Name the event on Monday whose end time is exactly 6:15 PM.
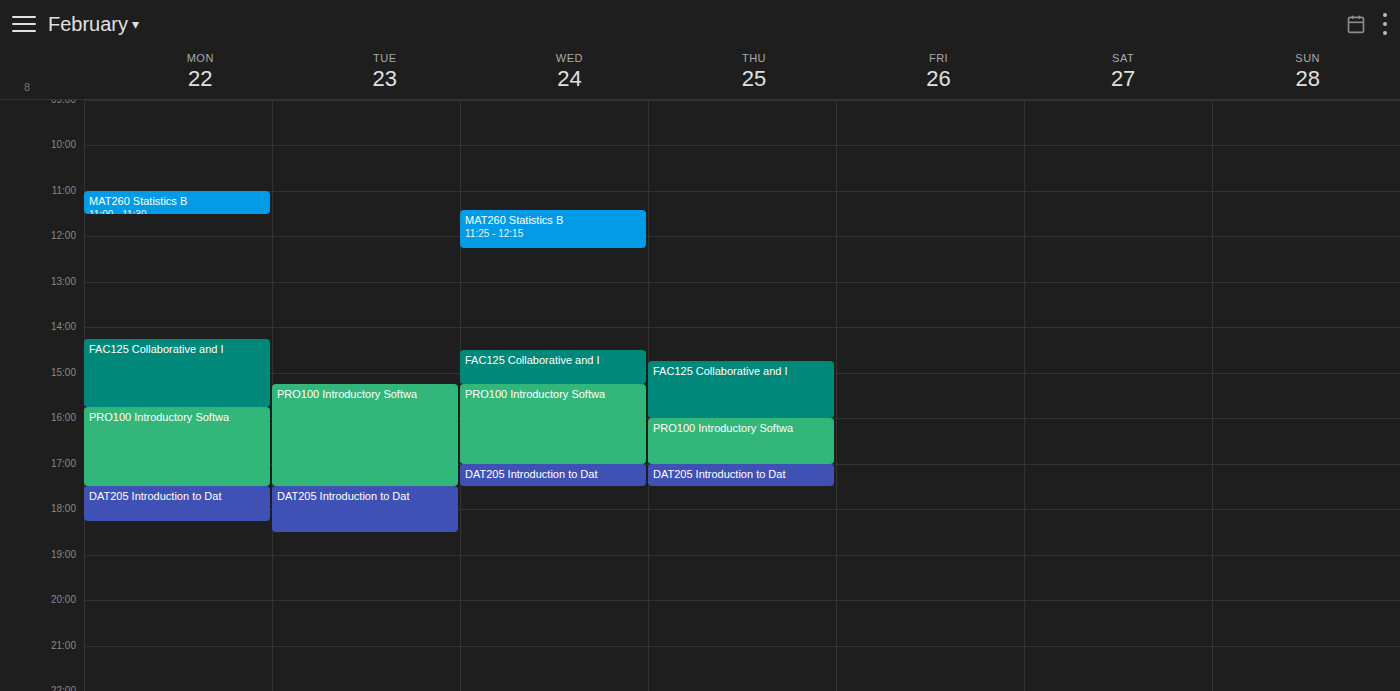
"DAT205 Introduction to Dat"